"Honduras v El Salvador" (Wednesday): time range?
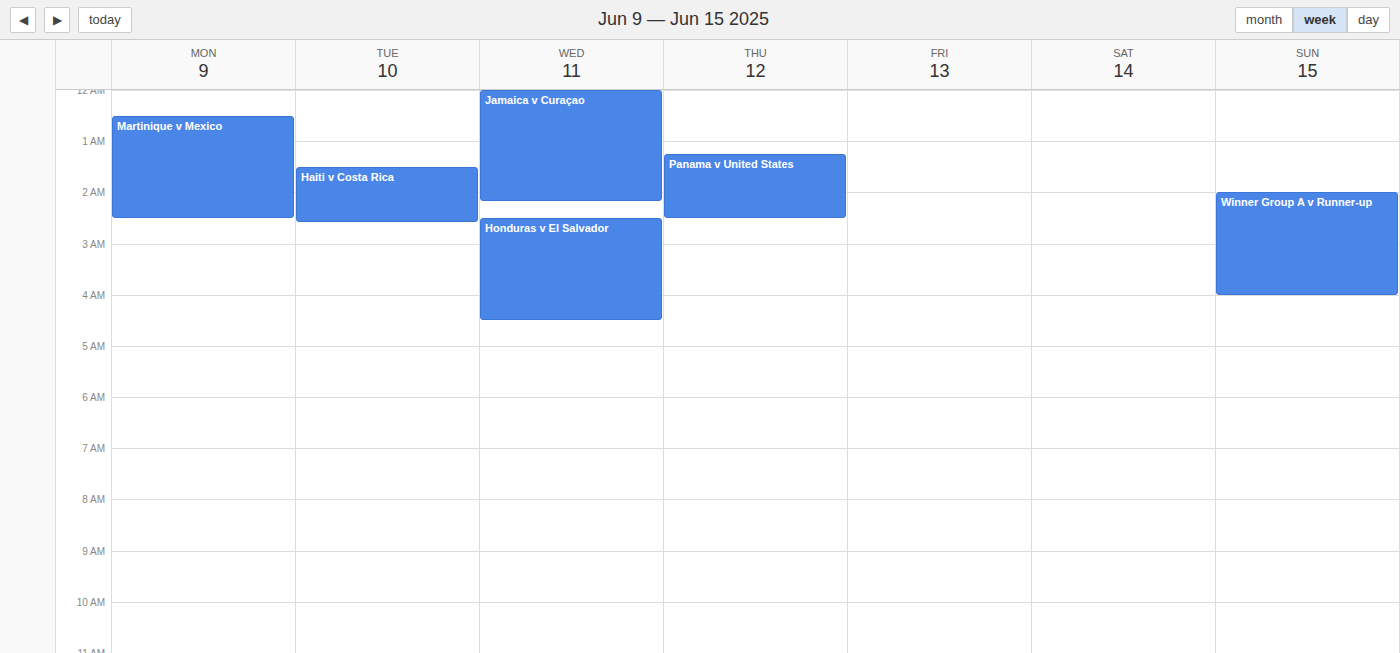
02:30 to 04:30